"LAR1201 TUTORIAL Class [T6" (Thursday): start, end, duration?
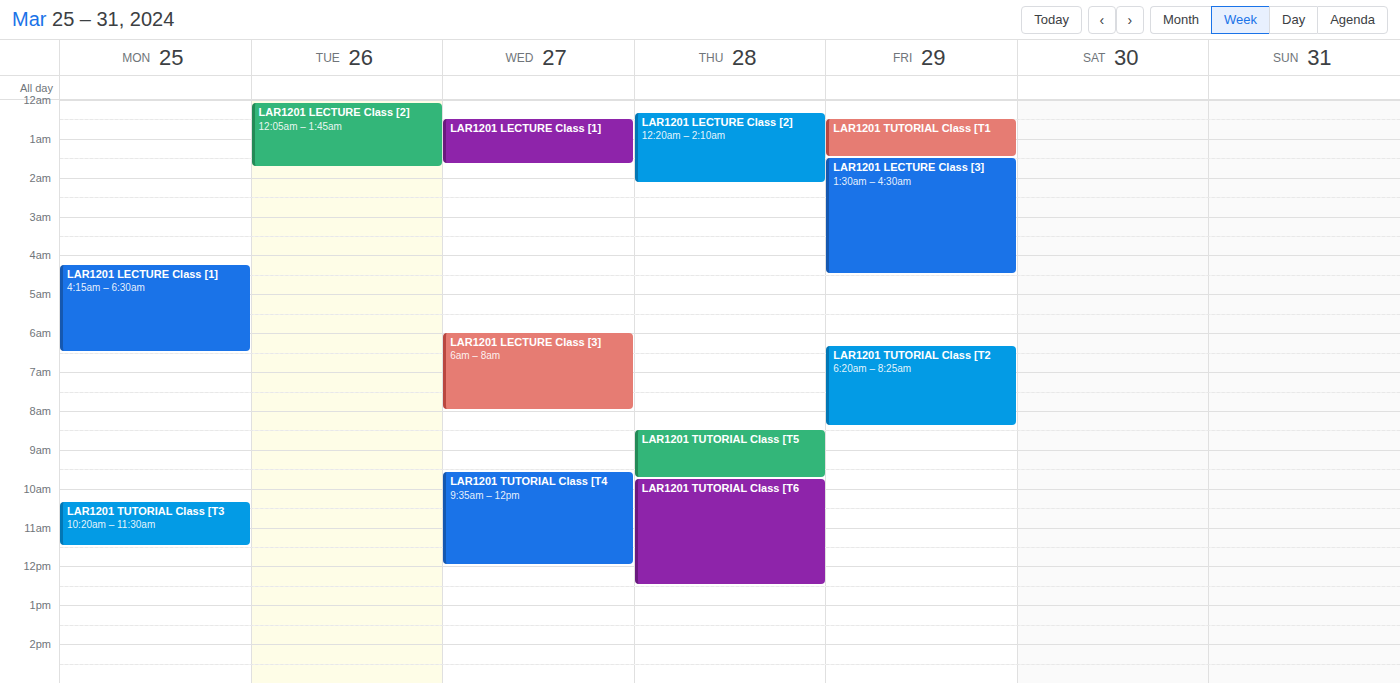
9:45 AM to 12:30 PM, 2 hours 45 minutes